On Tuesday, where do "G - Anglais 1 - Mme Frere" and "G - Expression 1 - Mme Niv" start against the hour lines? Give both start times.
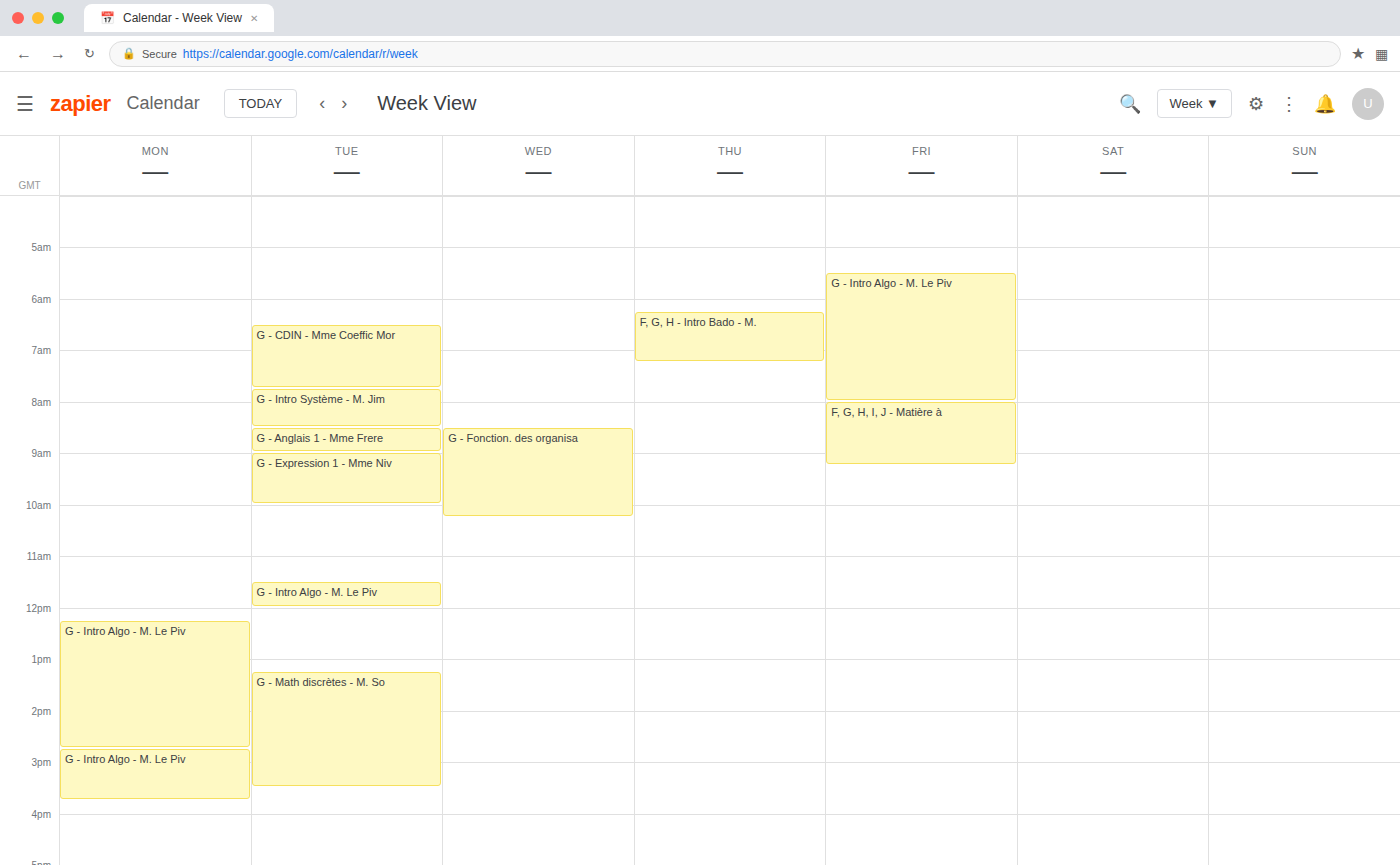
"G - Anglais 1 - Mme Frere": 8:30 AM, halfway between the 8 AM and 9 AM lines. "G - Expression 1 - Mme Niv": 9:00 AM, exactly on the 9 AM line.